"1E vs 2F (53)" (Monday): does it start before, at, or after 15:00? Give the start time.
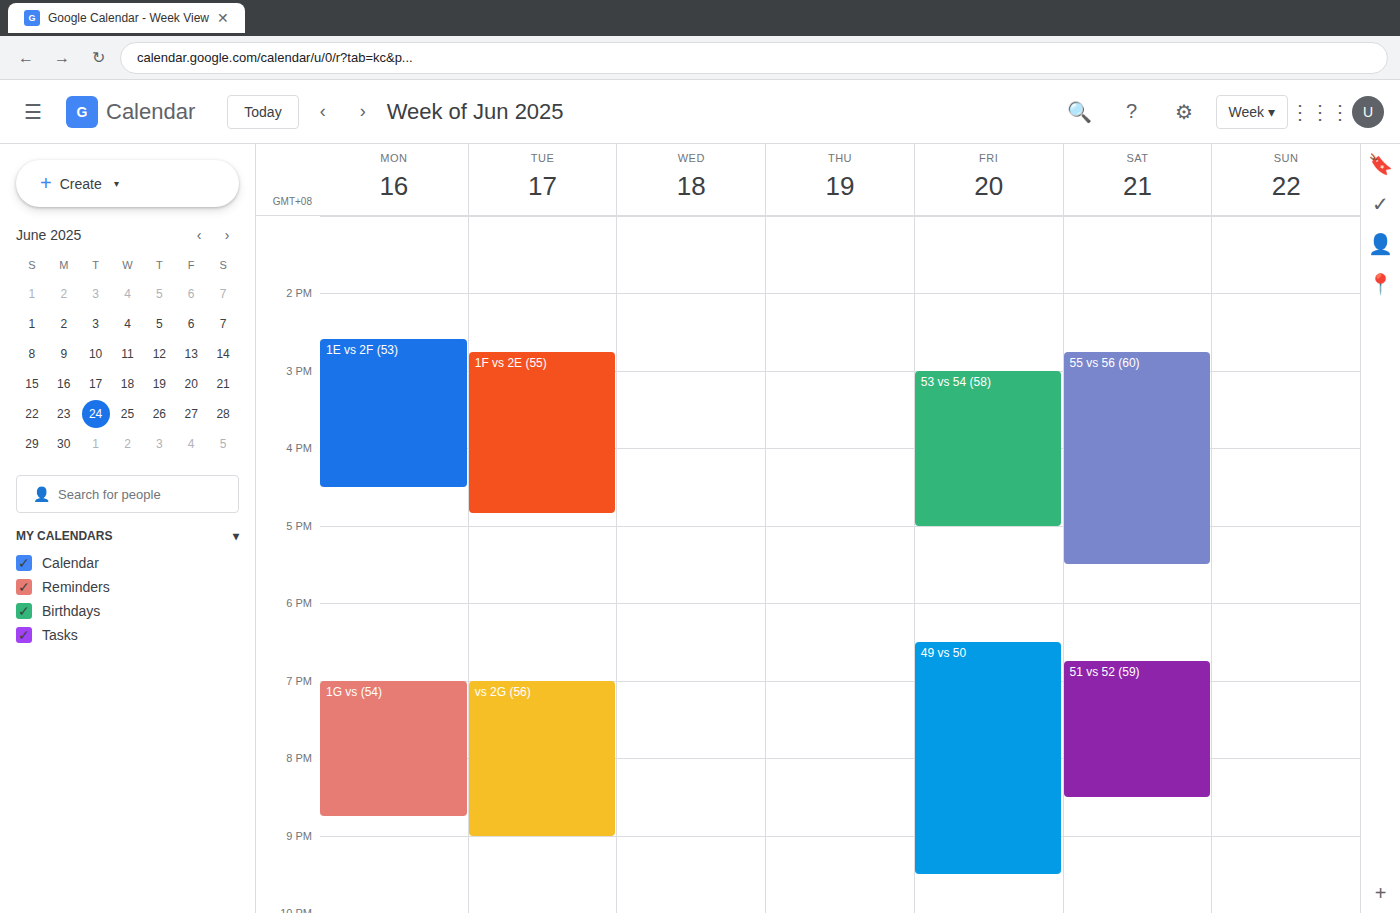
14:35 -- before 15:00, 25 minutes above the 15:00 line.